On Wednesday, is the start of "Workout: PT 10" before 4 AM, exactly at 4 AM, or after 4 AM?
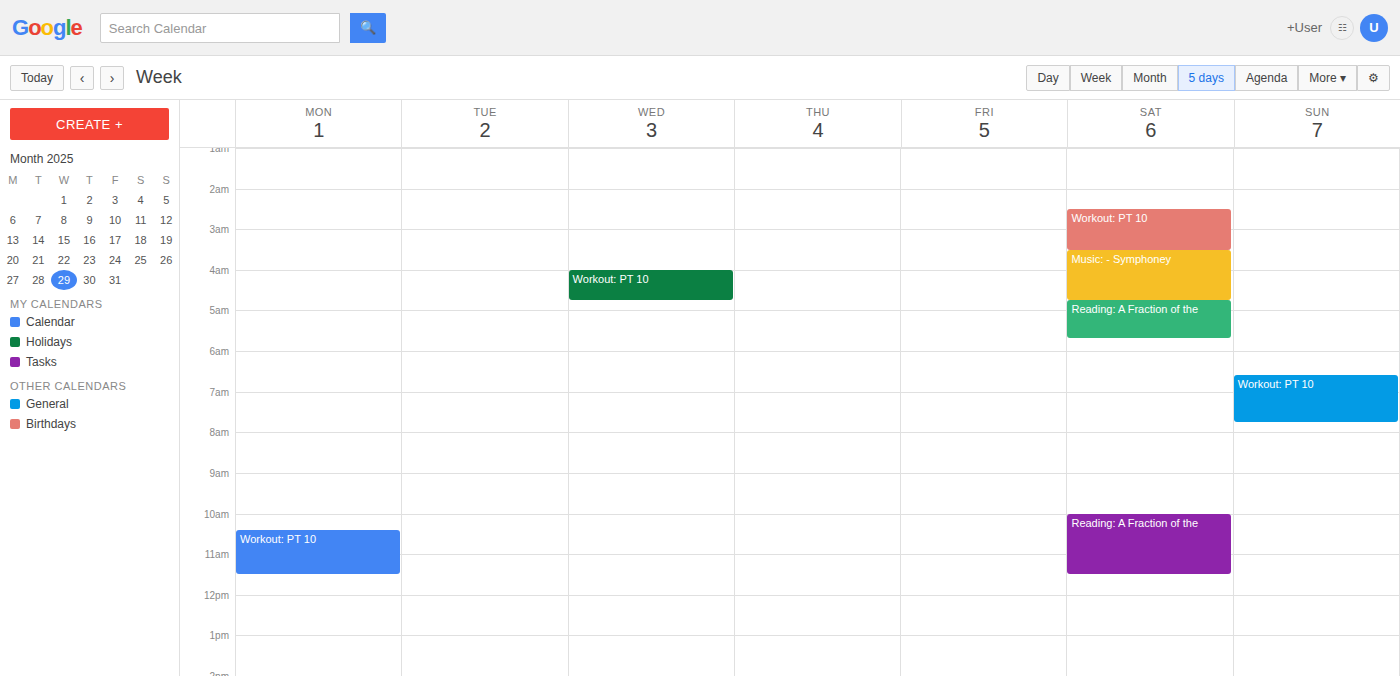
4:00 AM -- exactly at 4 AM, on the 4 AM line.